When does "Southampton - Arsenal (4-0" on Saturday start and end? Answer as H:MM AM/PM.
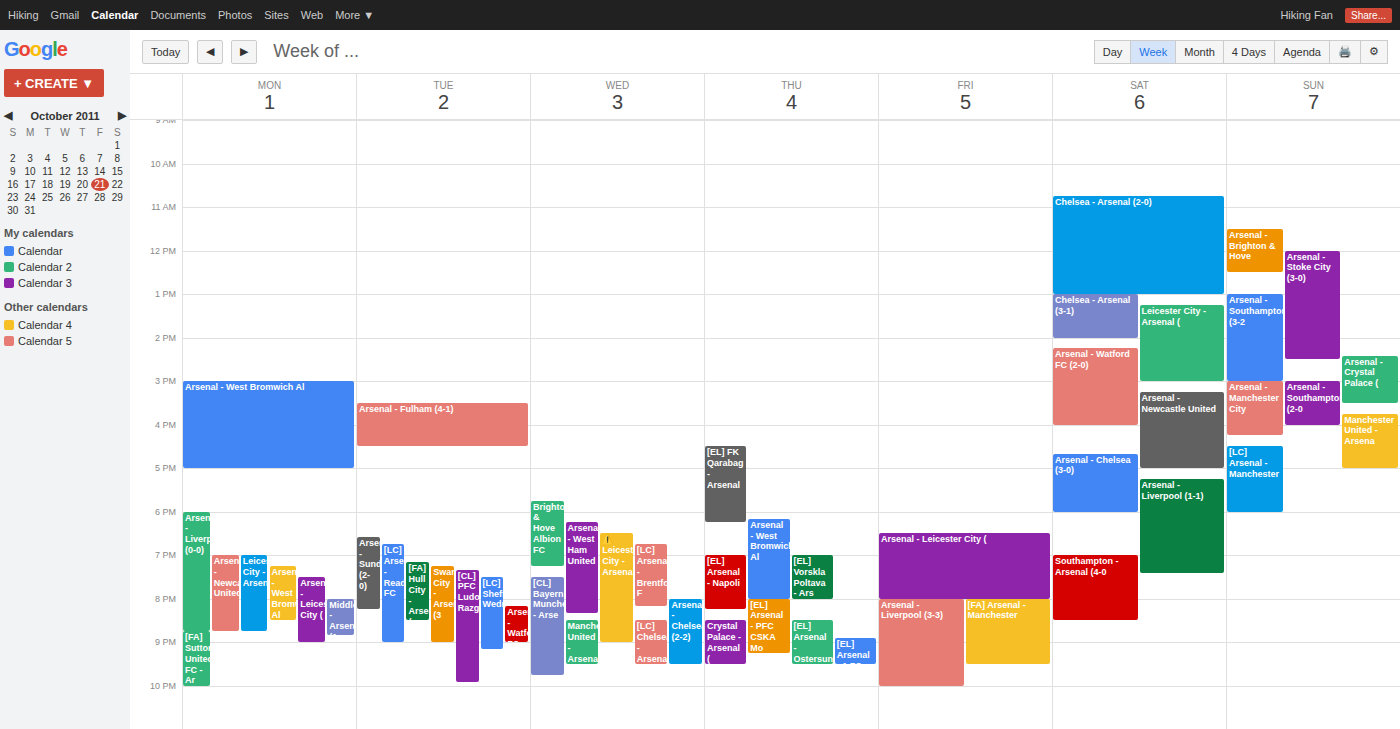
7:00 PM to 8:30 PM